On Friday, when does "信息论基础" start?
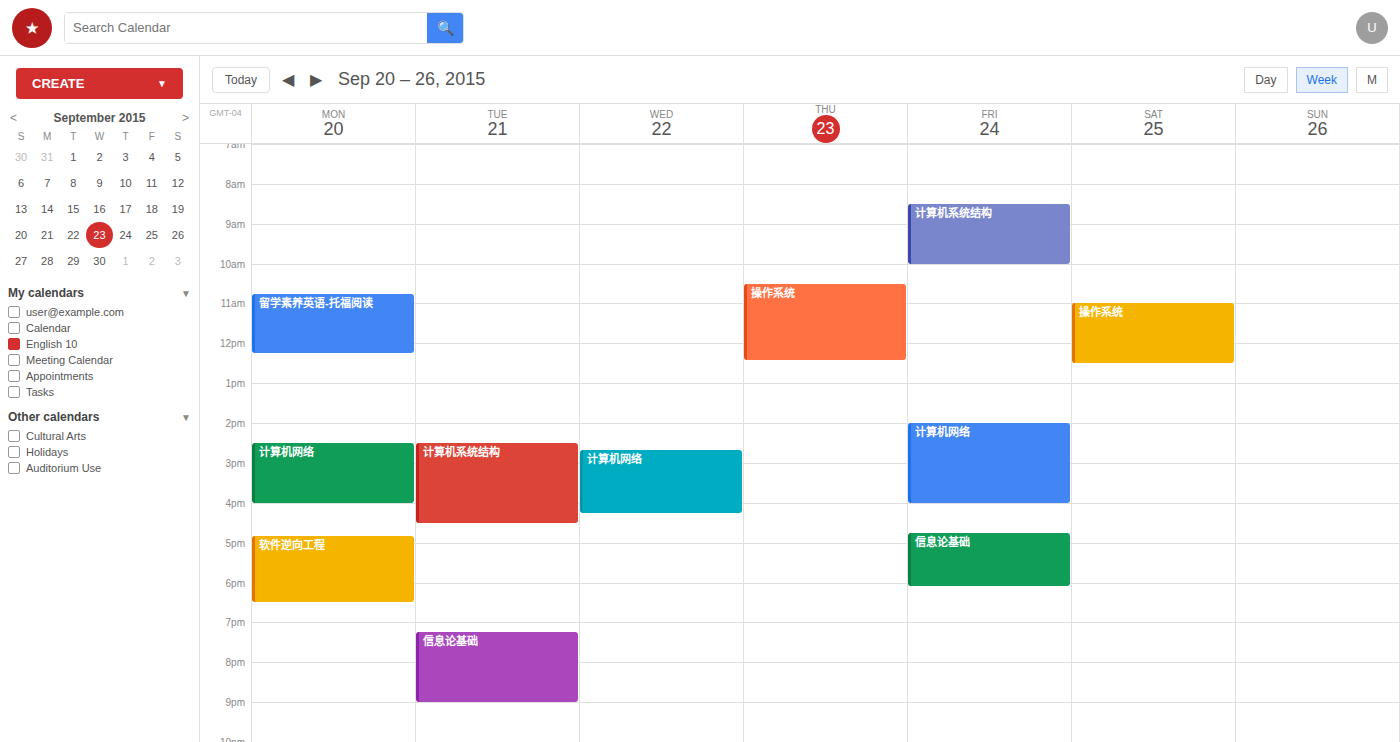
4:45 PM